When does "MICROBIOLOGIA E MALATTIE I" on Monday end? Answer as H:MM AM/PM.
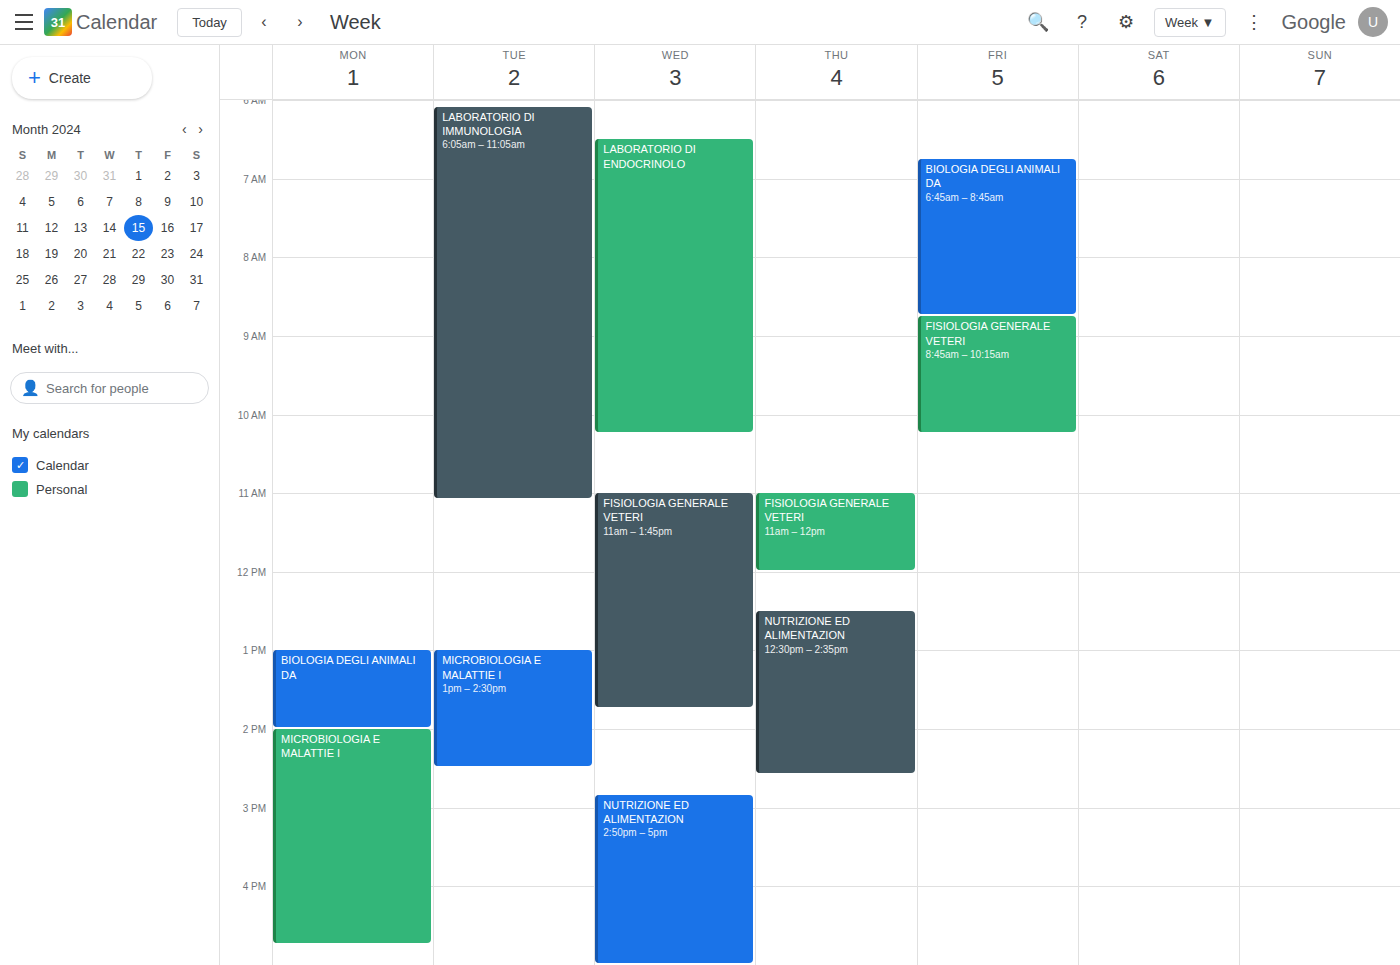
4:45 PM